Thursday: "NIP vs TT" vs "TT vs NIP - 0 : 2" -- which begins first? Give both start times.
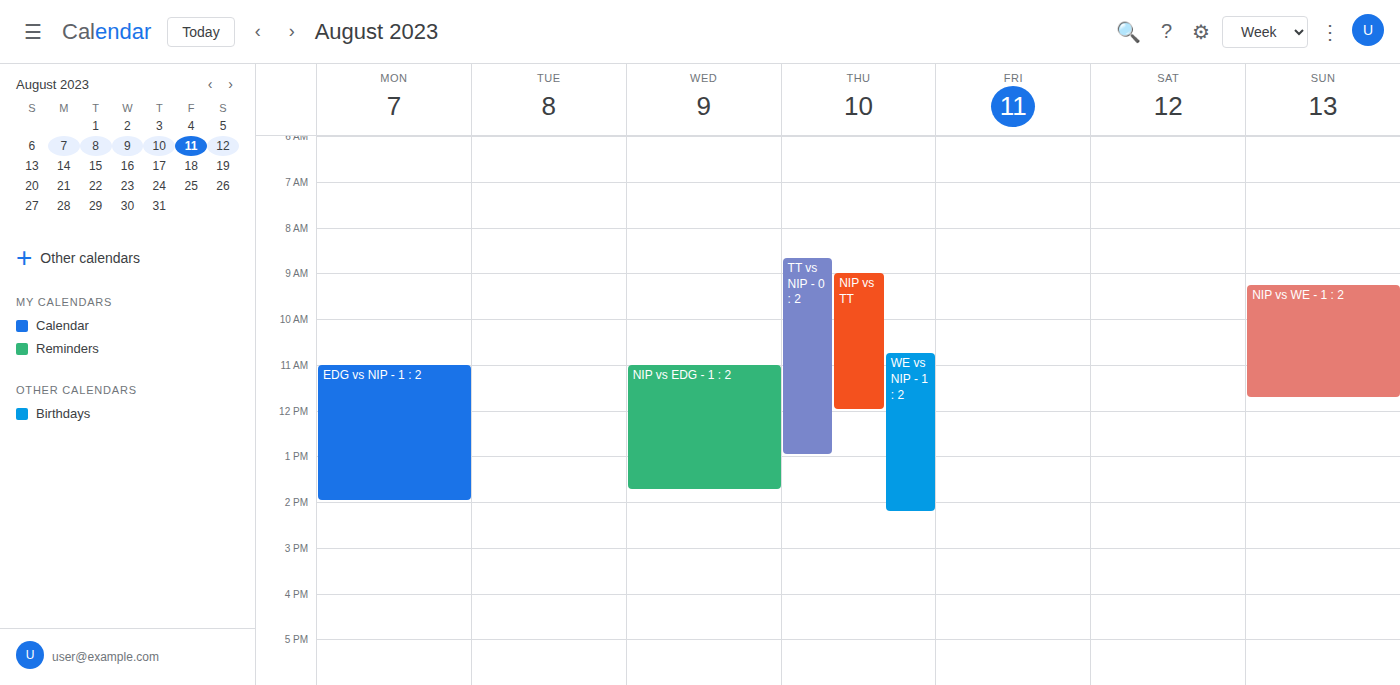
"TT vs NIP - 0 : 2" 8:40 AM; "NIP vs TT" 9:00 AM.